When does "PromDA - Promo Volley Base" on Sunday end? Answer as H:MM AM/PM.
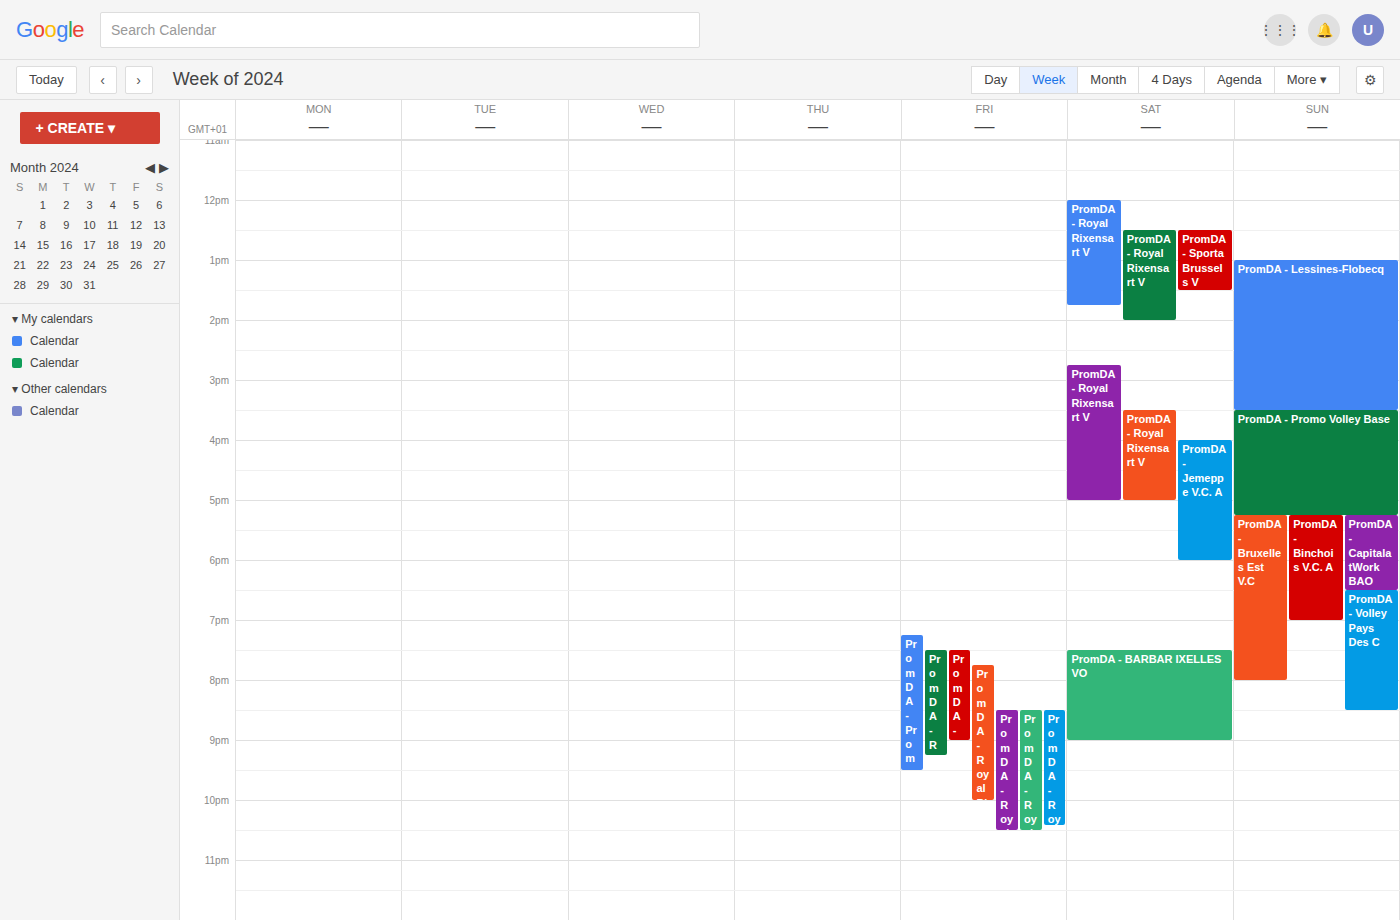
5:15 PM